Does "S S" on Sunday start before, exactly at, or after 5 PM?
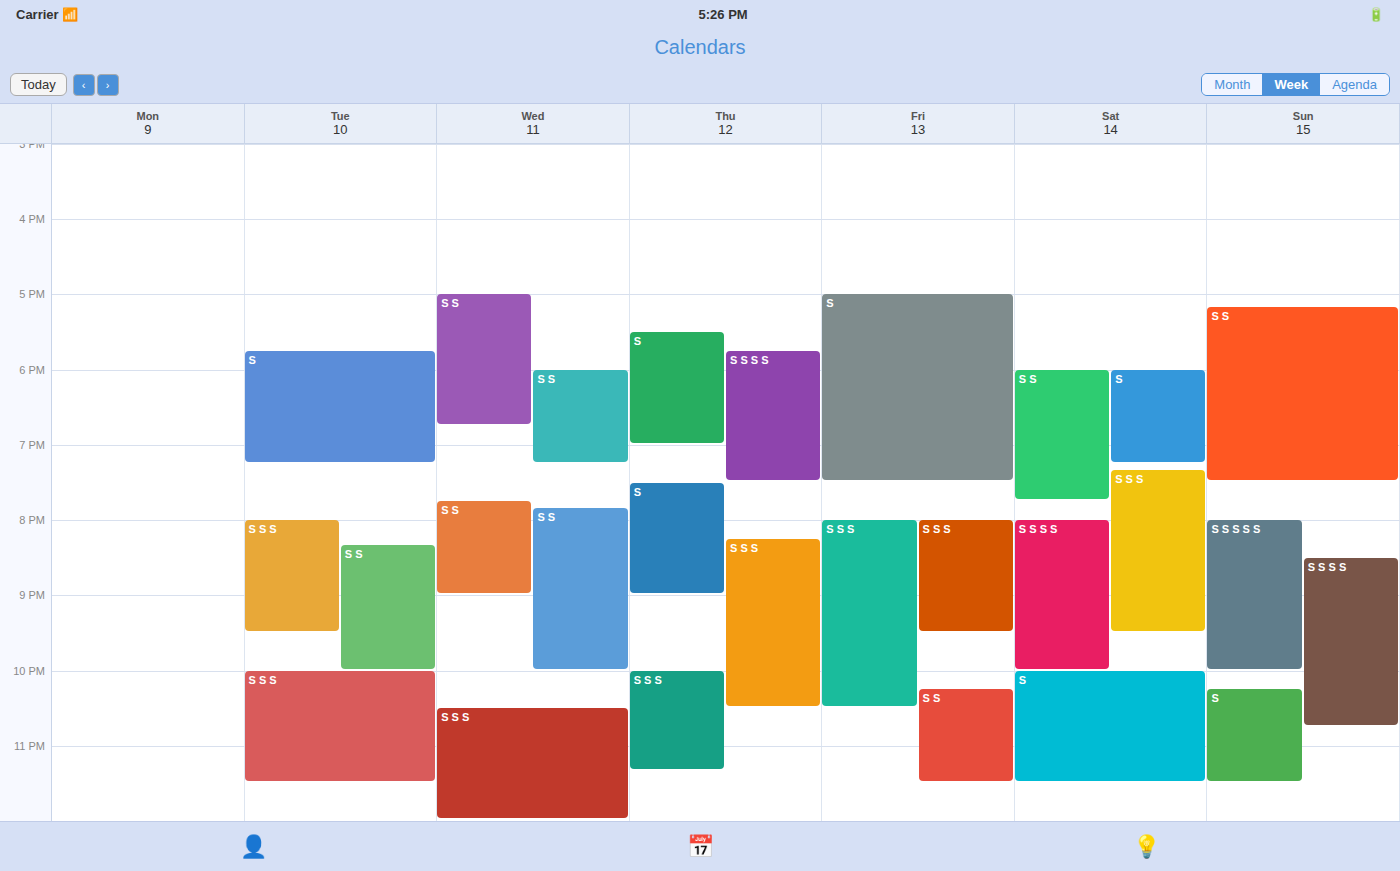
5:10 PM -- after 5 PM, 10 minutes below the 5 PM line.